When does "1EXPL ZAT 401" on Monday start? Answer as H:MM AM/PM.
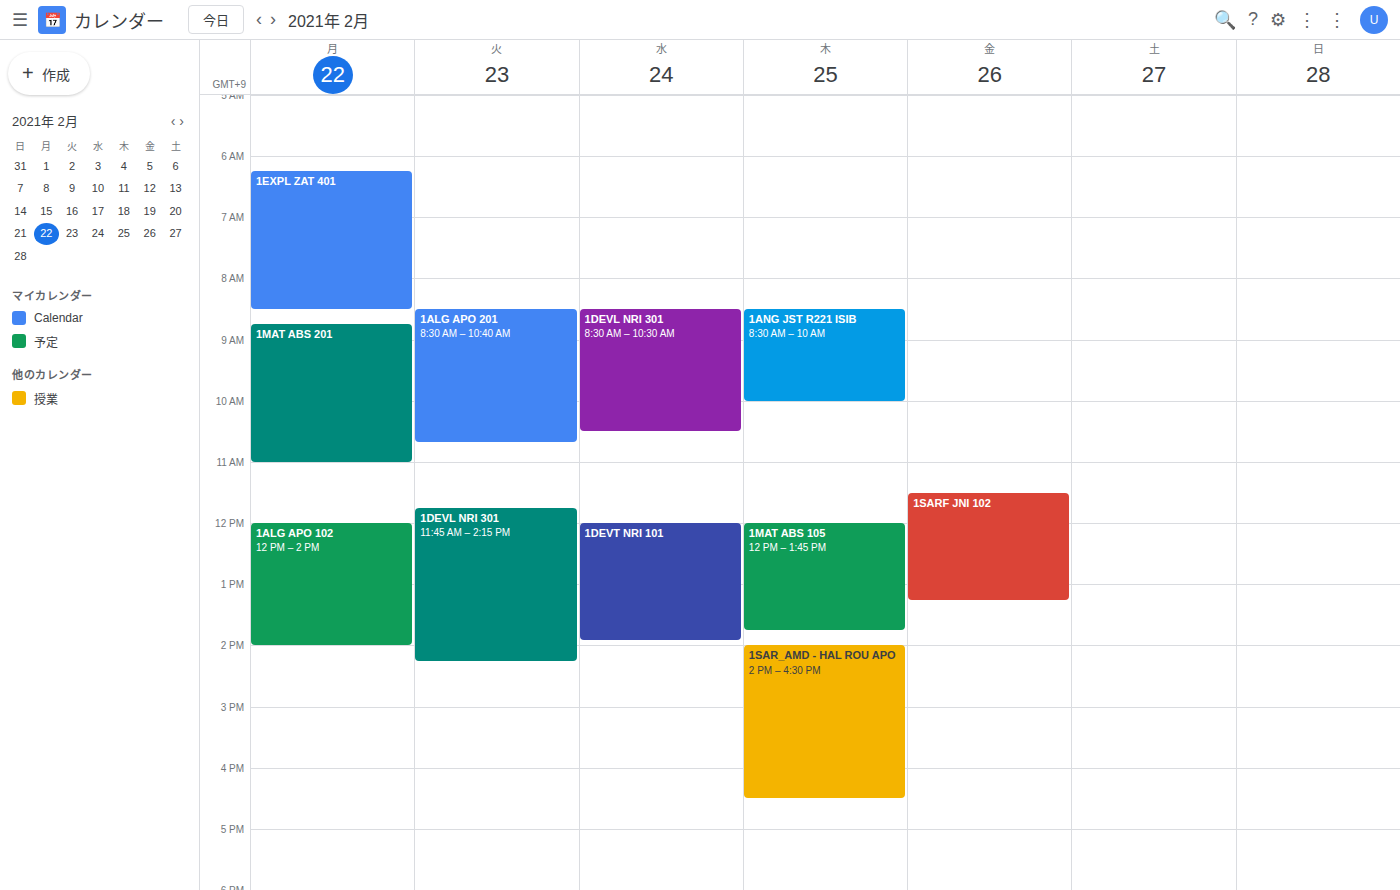
6:15 AM